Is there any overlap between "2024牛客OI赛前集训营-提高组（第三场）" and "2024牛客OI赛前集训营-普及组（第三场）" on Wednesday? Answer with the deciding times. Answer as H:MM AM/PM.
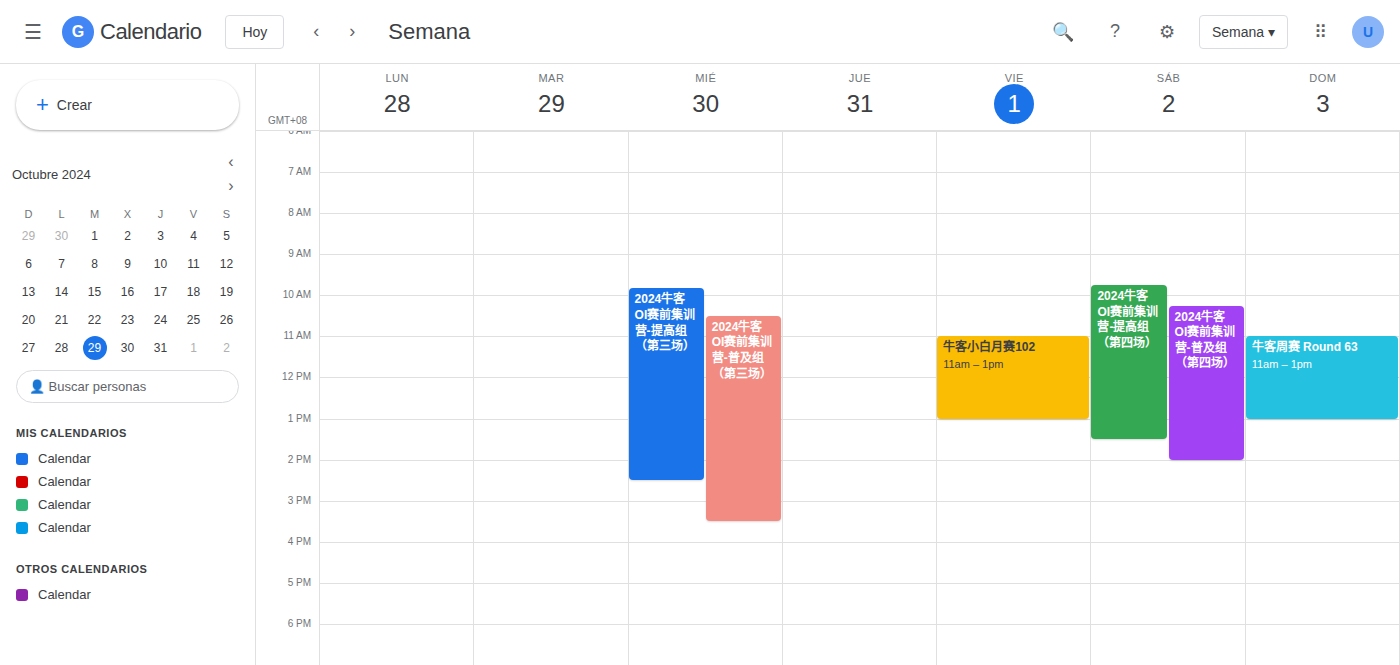
"2024牛客OI赛前集训营-普及组（第三场）" starts at 10:30 AM, before "2024牛客OI赛前集训营-提高组（第三场）" ends at 2:30 PM -- they overlap.